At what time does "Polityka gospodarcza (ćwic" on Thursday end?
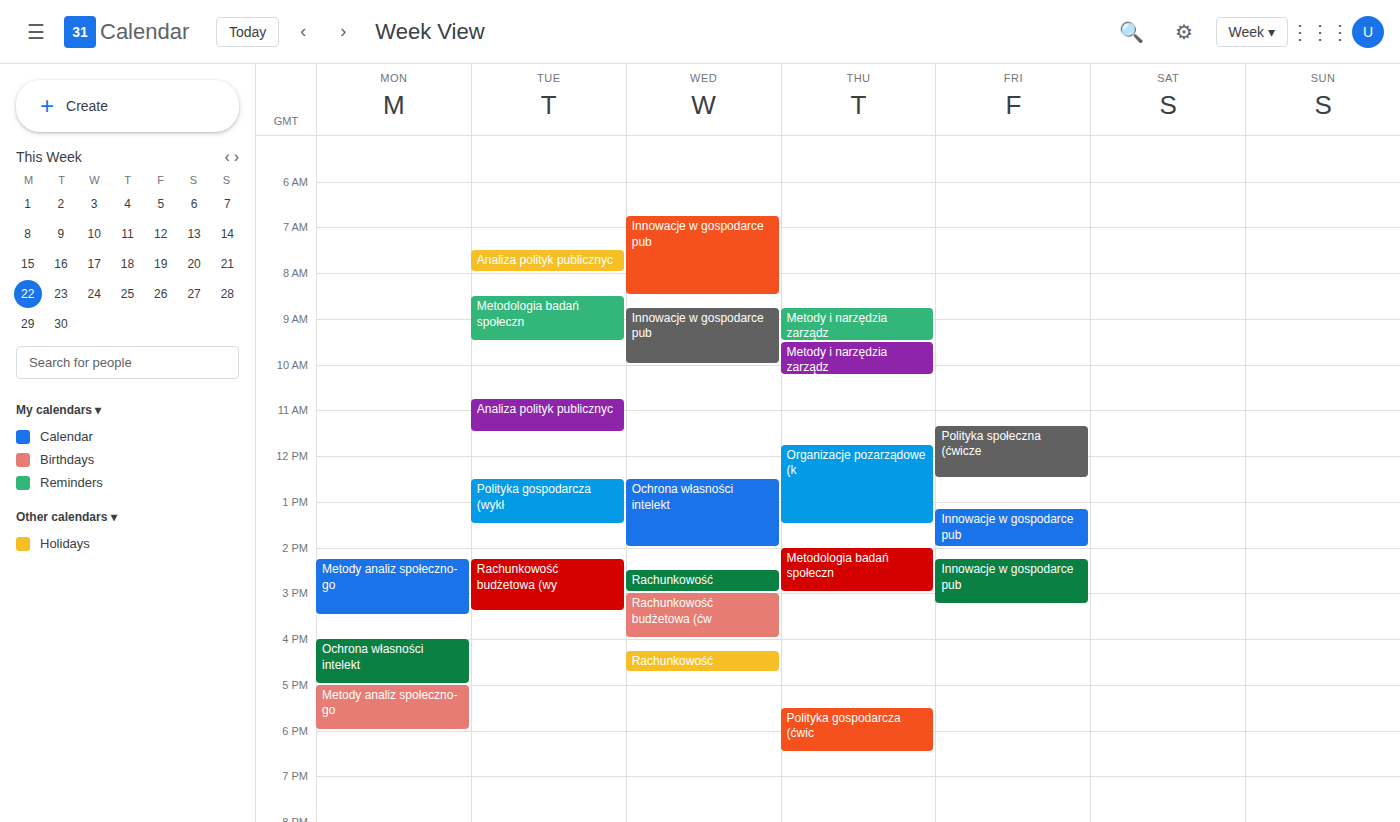
6:30 PM